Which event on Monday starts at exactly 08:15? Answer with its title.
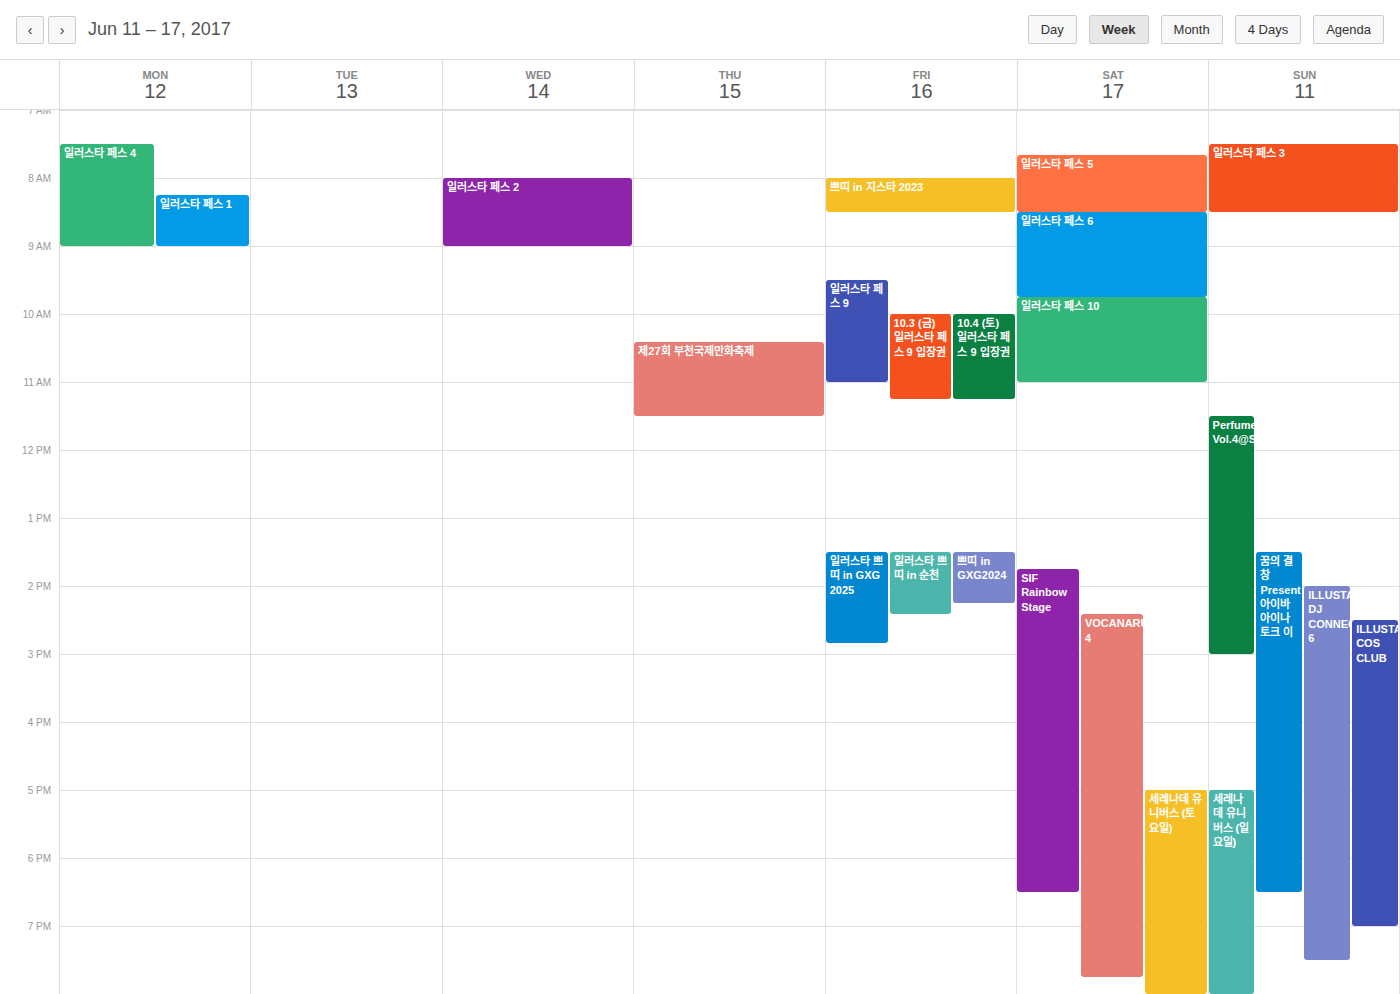
"일러스타 페스 1"